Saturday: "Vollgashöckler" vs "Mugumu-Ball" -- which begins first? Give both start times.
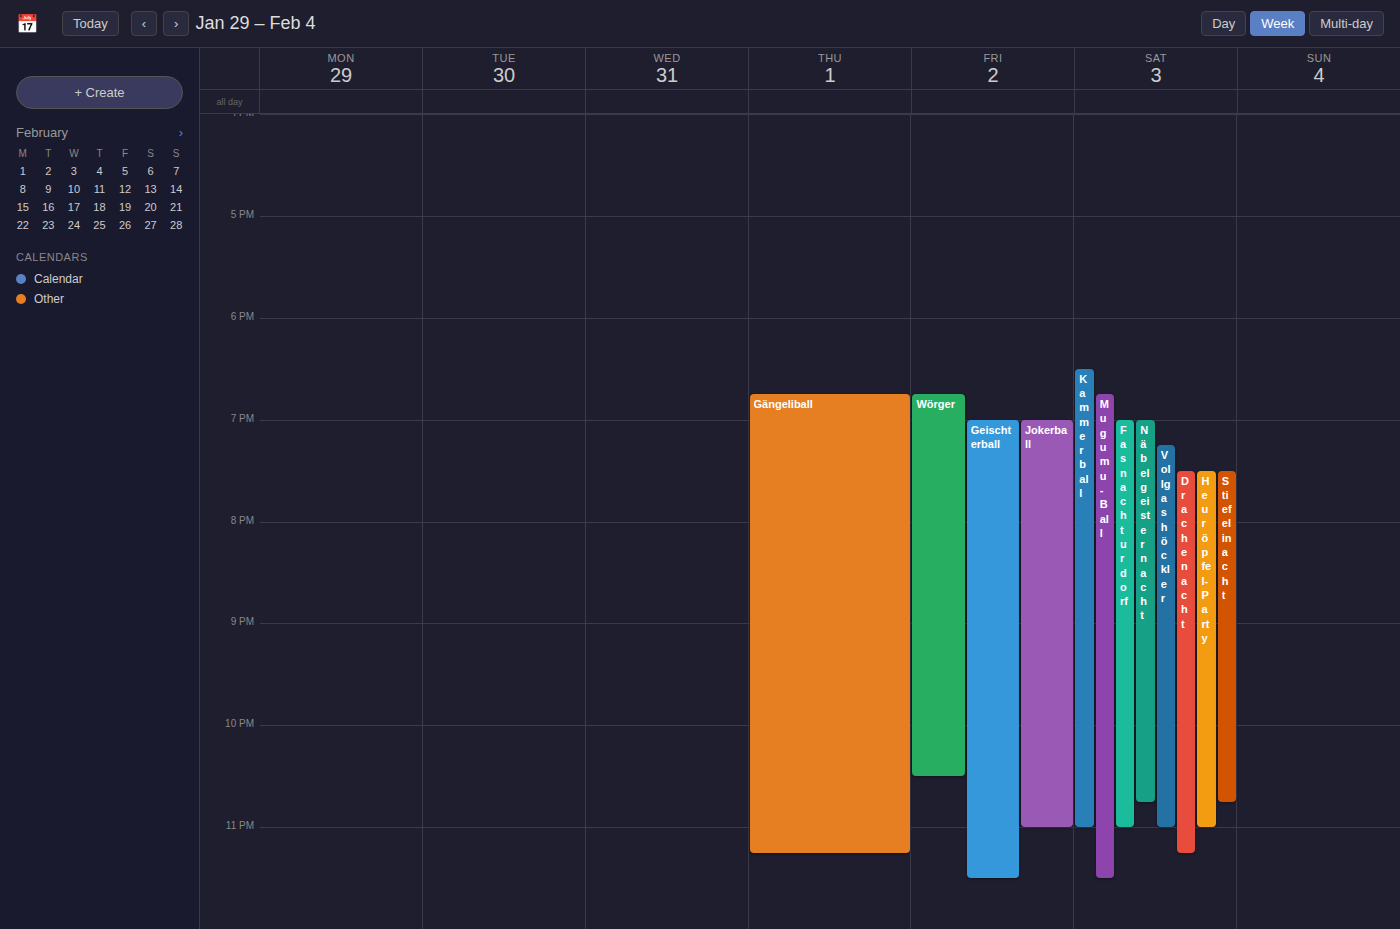
"Mugumu-Ball" 6:45 PM; "Vollgashöckler" 7:15 PM.